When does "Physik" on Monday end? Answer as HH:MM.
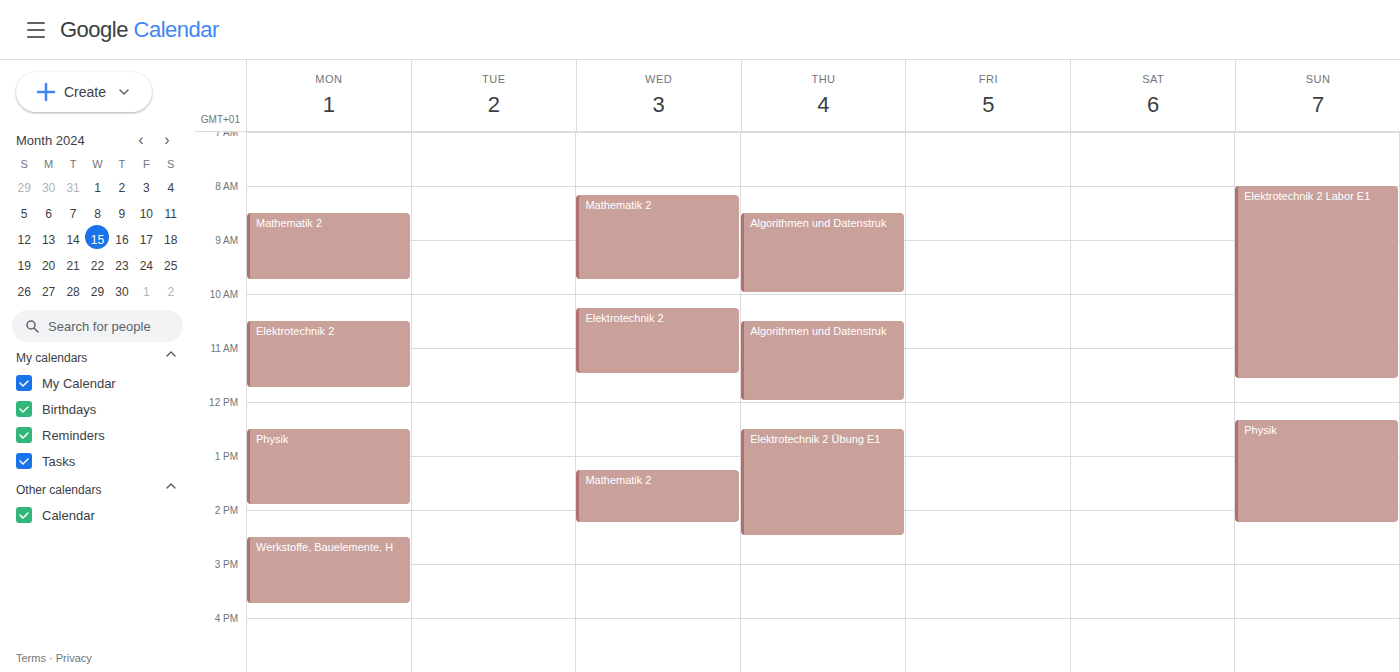
13:55